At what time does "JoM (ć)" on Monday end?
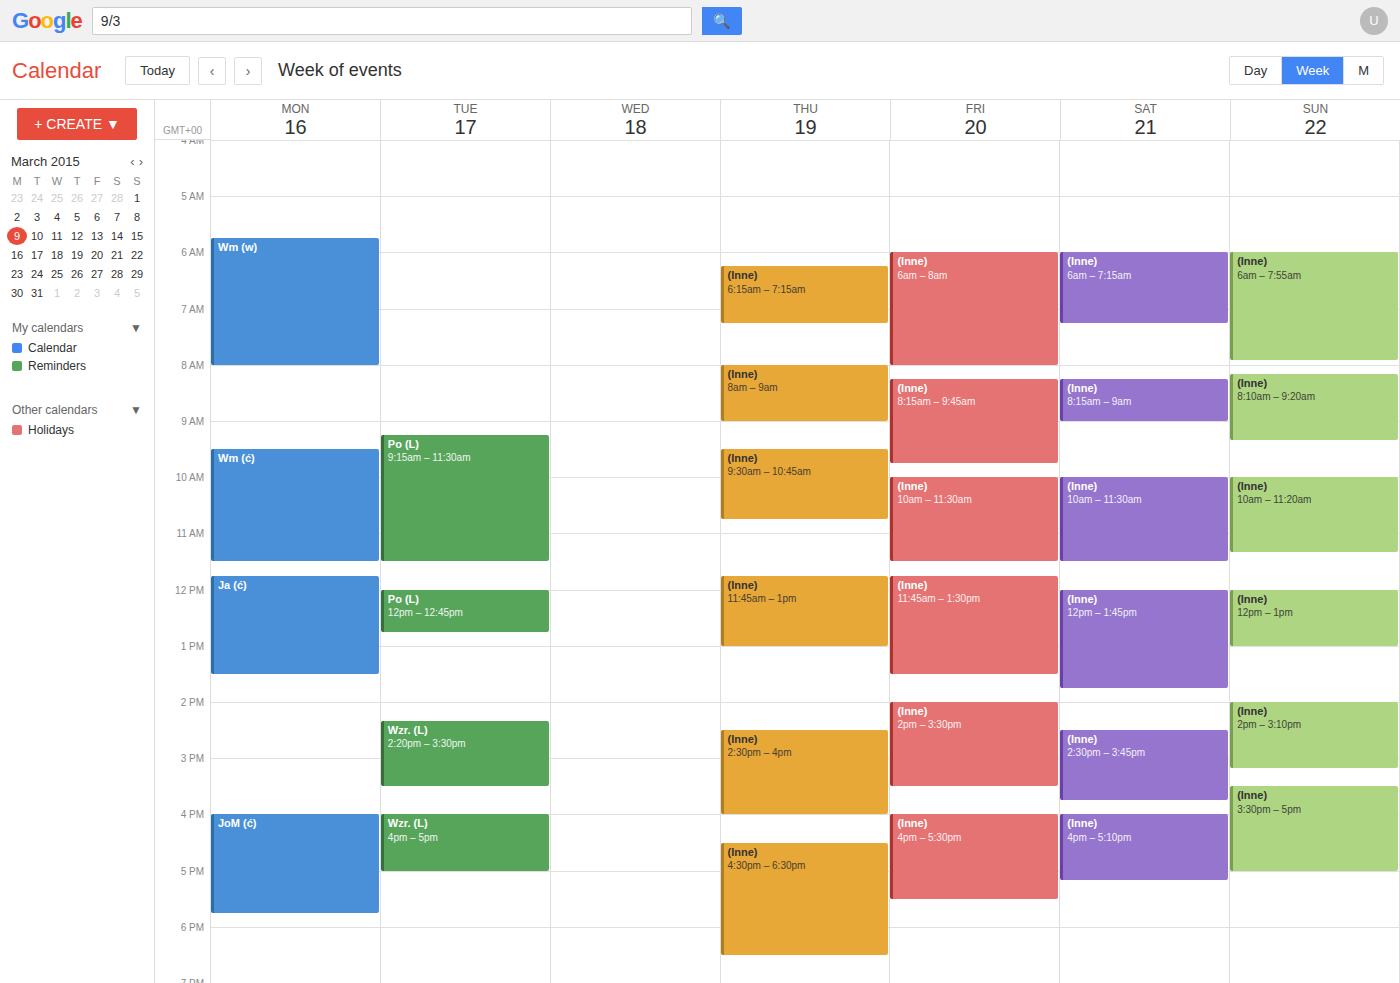
17:45